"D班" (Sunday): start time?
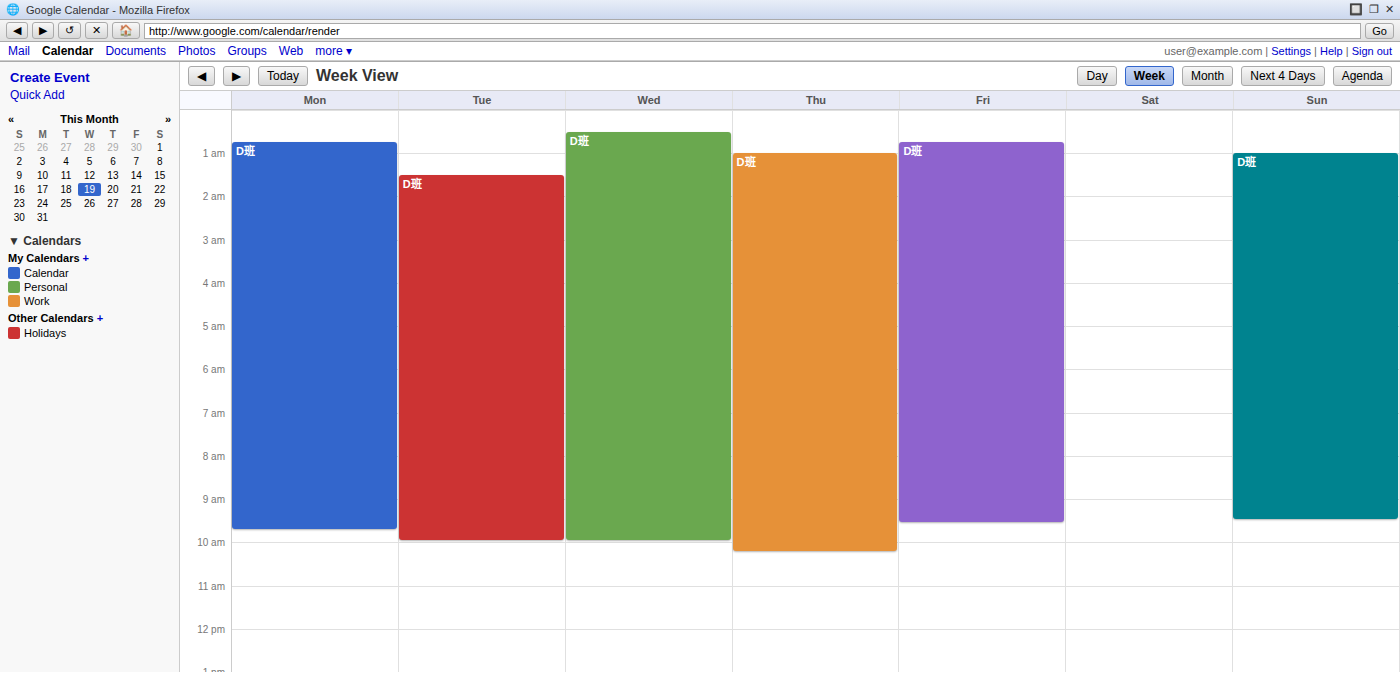
1:00 AM